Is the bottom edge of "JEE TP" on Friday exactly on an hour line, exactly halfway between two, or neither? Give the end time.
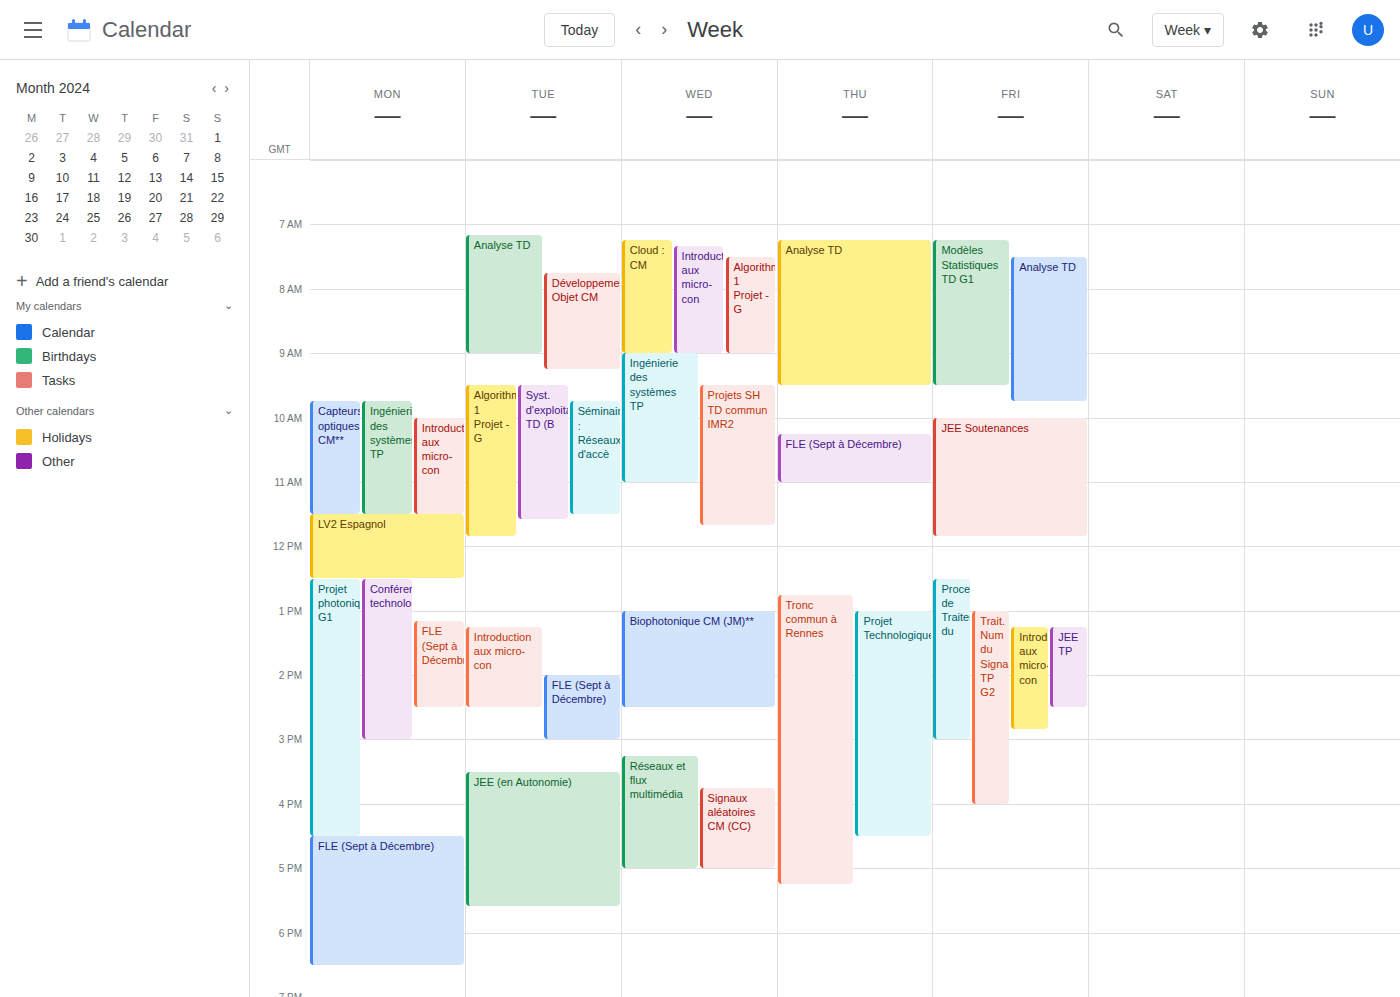
2:30 PM -- halfway between the 2 PM and 3 PM lines.